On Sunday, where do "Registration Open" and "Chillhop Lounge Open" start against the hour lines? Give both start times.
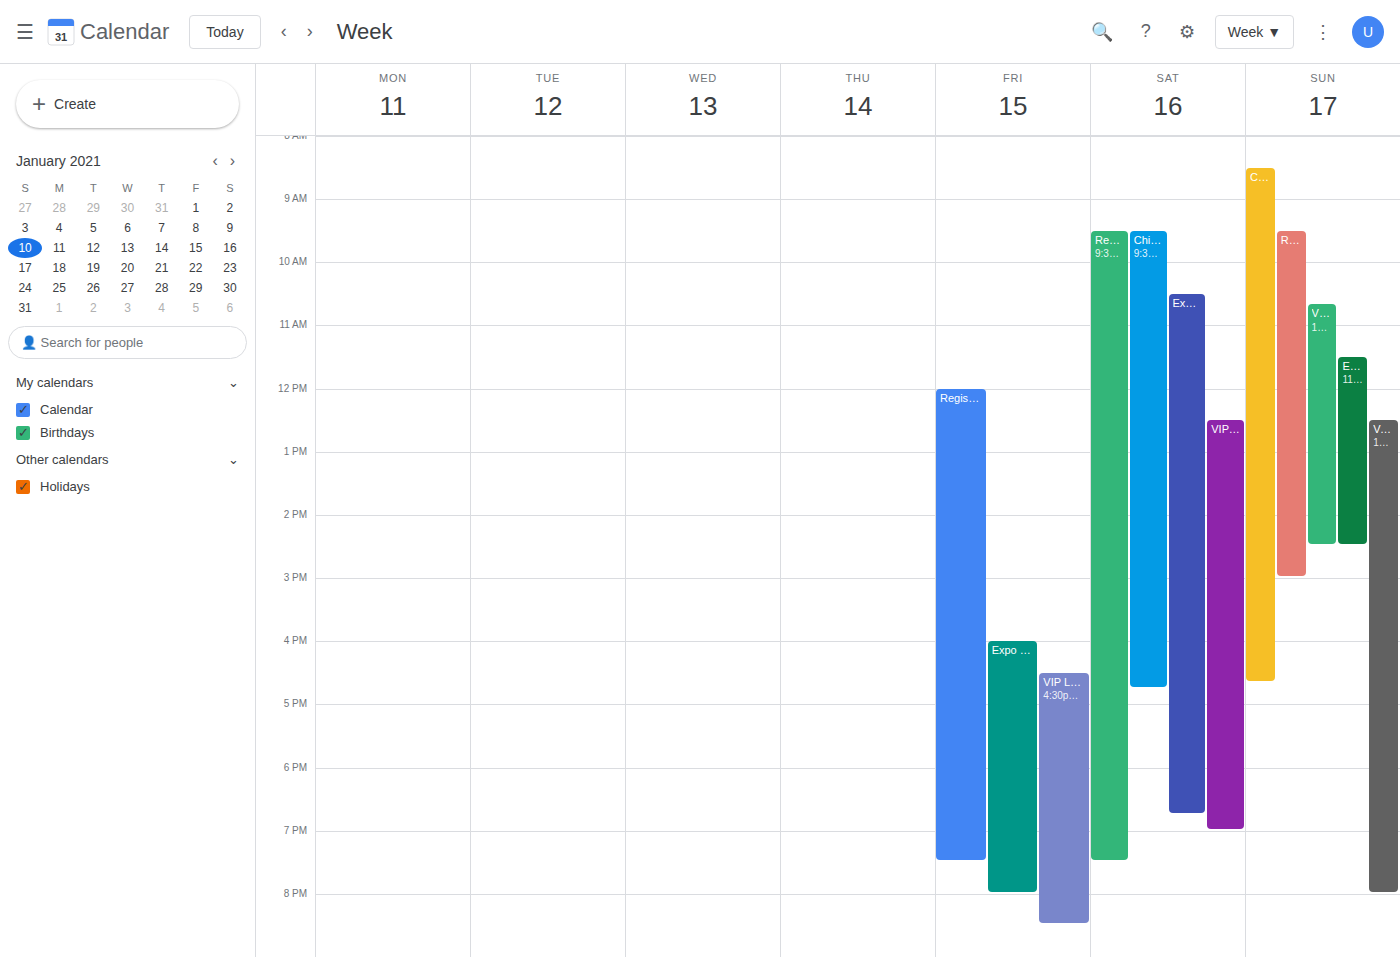
"Registration Open": 9:30 AM, halfway between the 9 AM and 10 AM lines. "Chillhop Lounge Open": 8:30 AM, halfway between the 8 AM and 9 AM lines.